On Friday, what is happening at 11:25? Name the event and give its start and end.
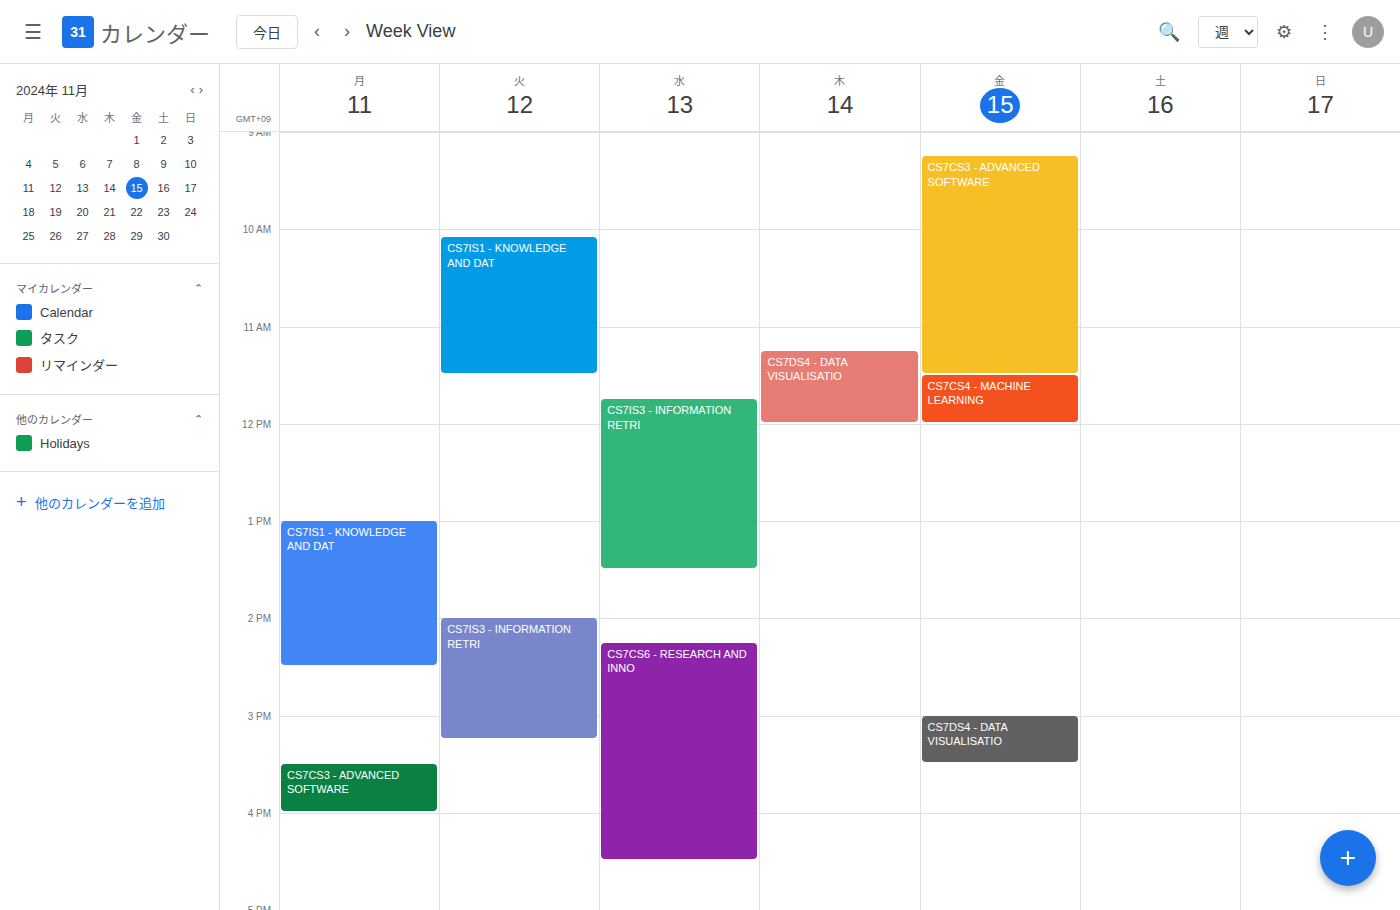
"CS7CS3 - ADVANCED SOFTWARE", 09:15 to 11:30